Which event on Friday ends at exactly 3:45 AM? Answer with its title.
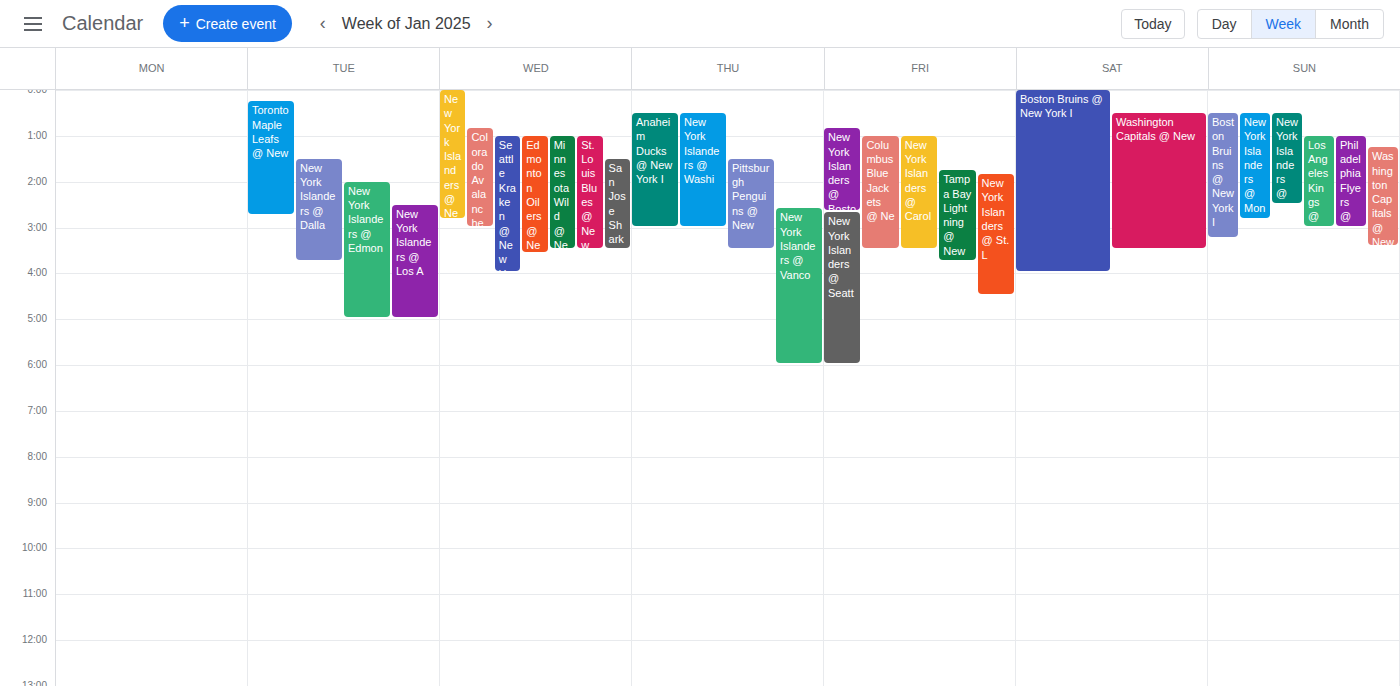
"Tampa Bay Lightning @ New"